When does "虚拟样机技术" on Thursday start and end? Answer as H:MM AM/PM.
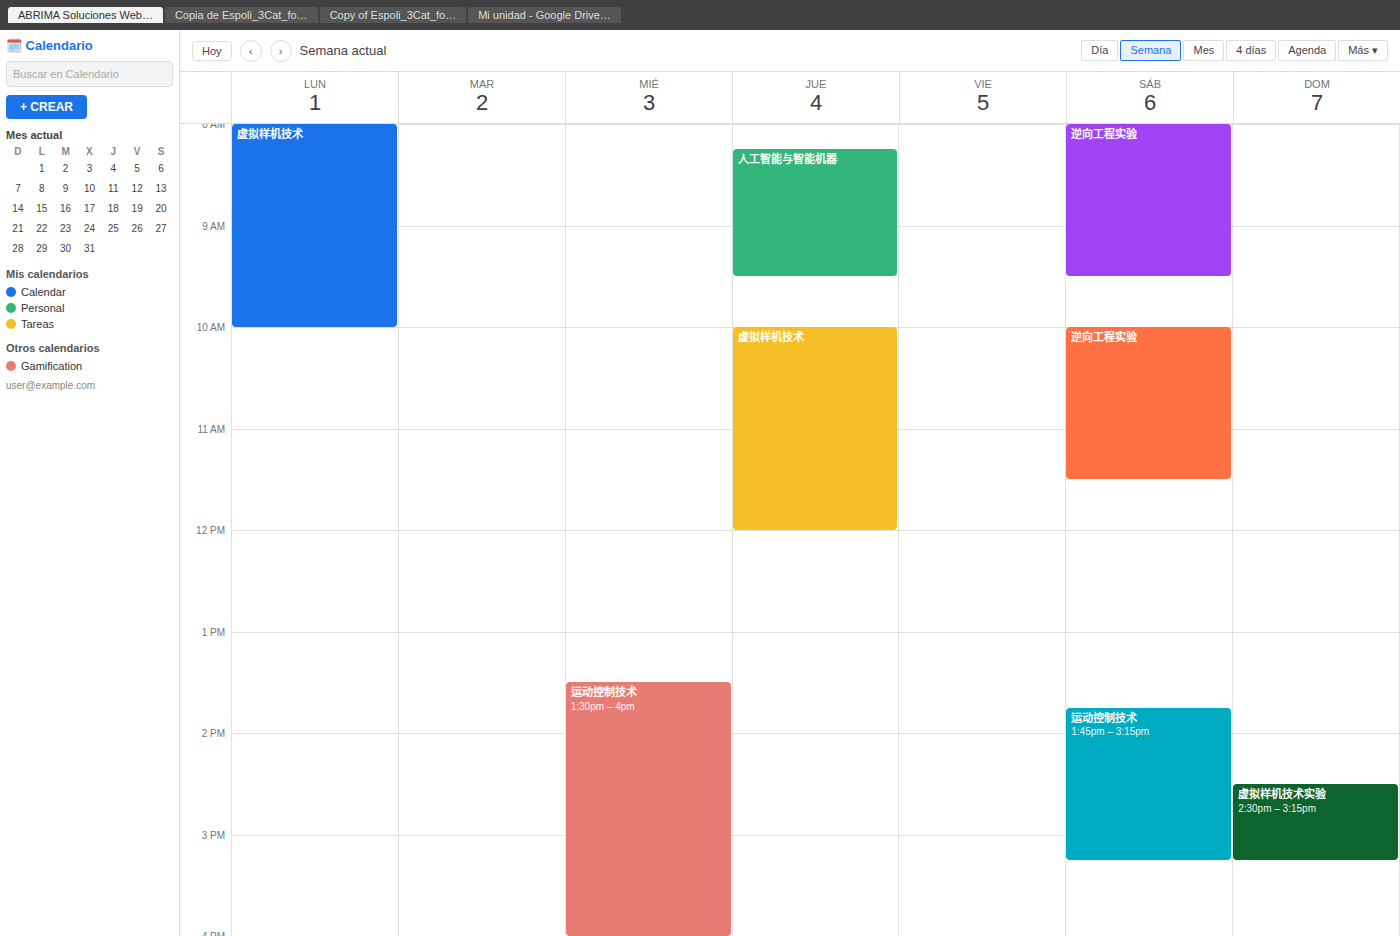
10:00 AM to 12:00 PM